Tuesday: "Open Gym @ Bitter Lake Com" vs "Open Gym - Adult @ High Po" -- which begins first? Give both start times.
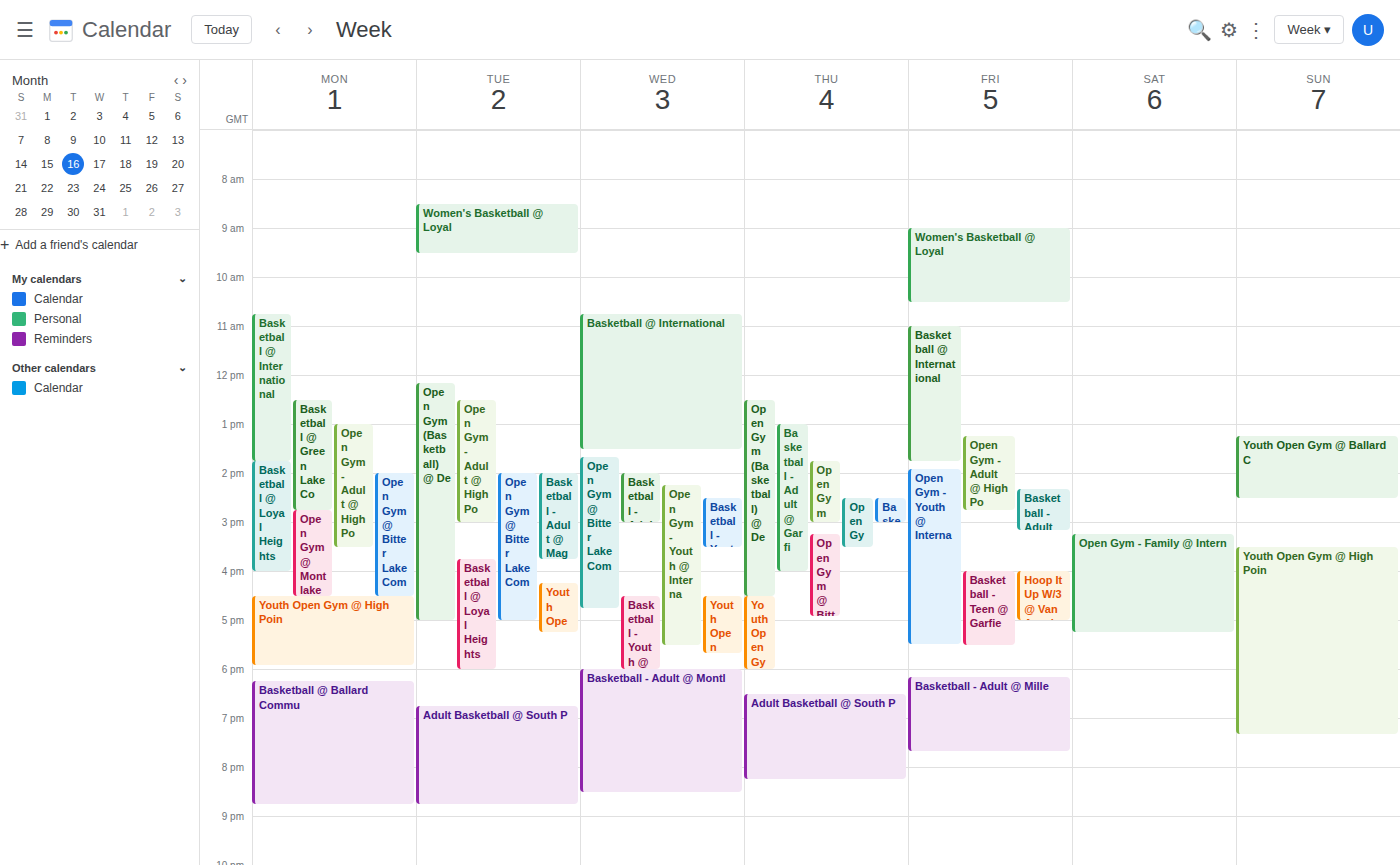
"Open Gym - Adult @ High Po" 12:30 PM; "Open Gym @ Bitter Lake Com" 2:00 PM.